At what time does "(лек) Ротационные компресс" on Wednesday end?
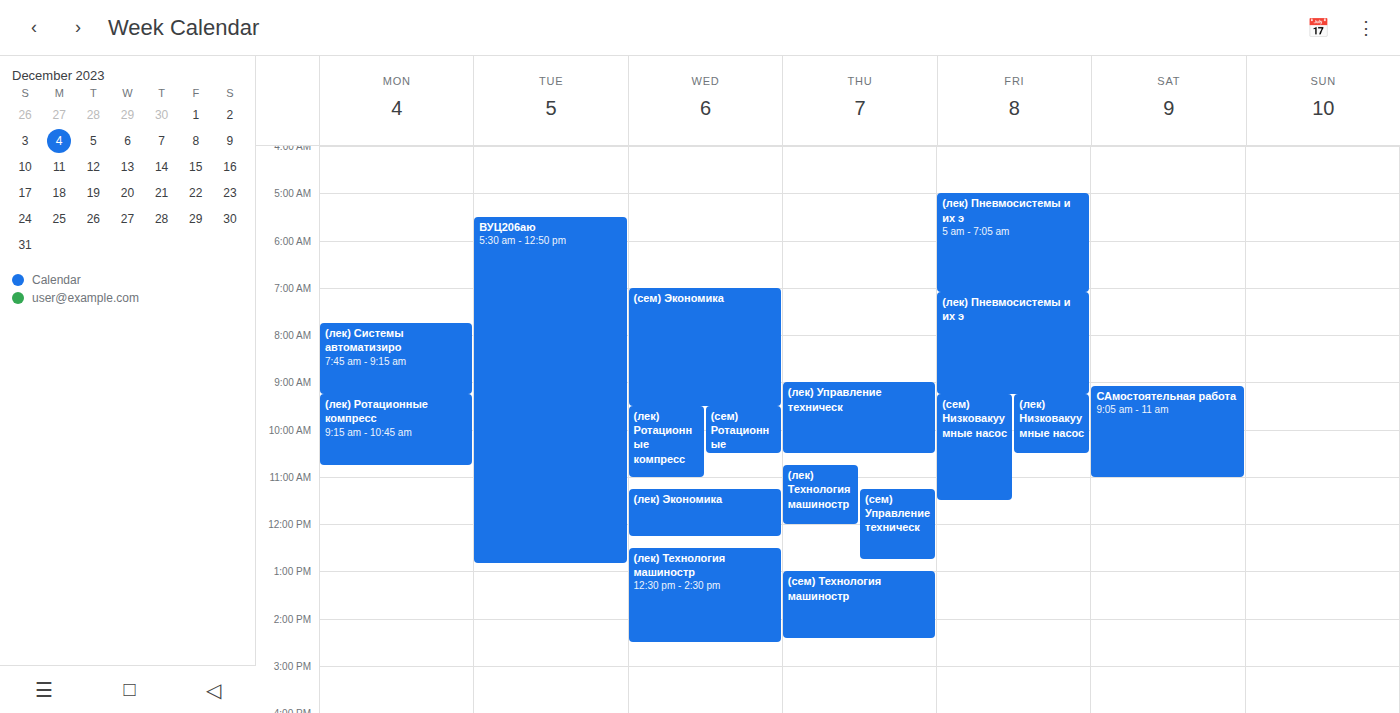
11:00 AM